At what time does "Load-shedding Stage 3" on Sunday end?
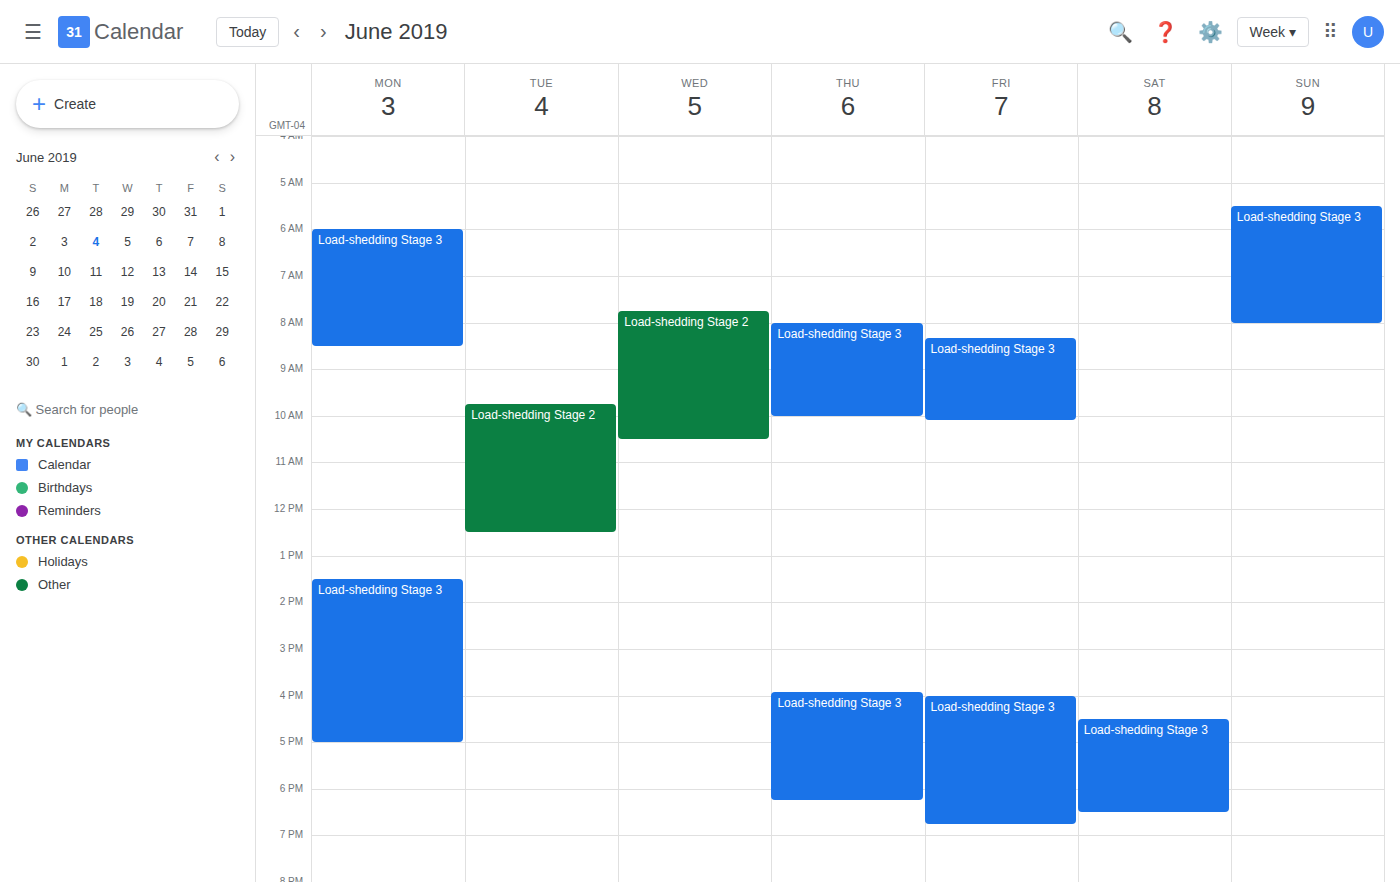
8:00 AM